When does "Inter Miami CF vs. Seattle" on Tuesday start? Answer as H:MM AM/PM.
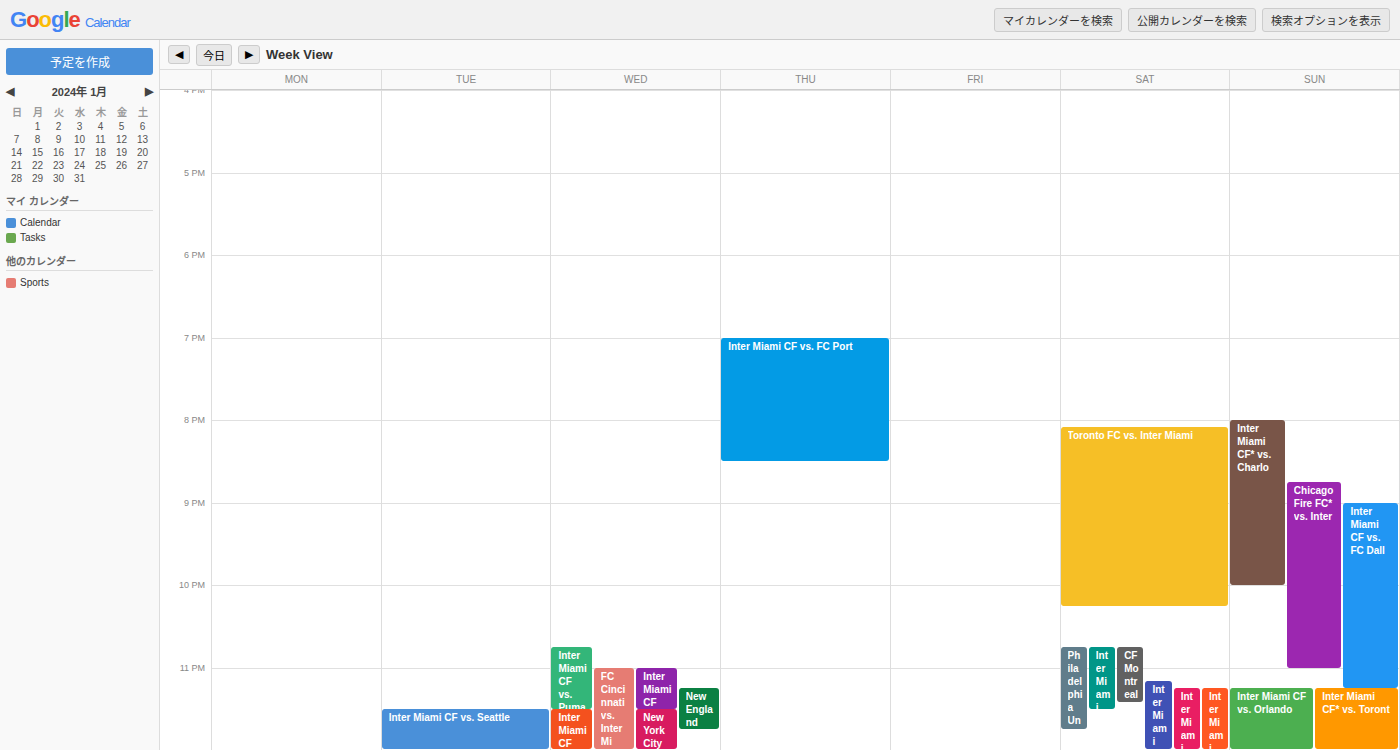
11:30 PM